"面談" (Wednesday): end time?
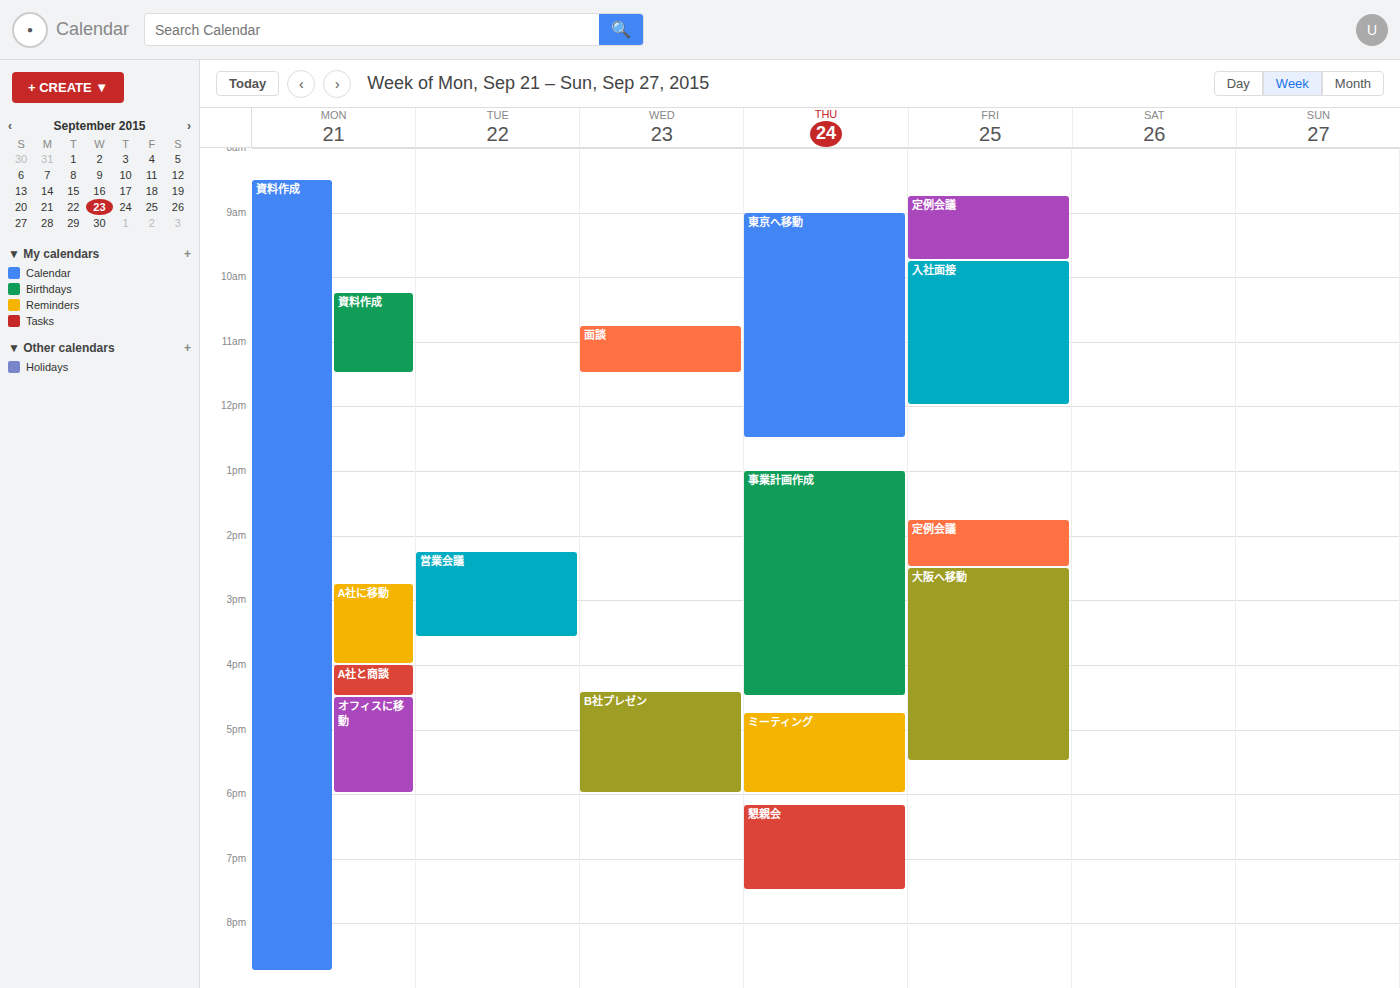
11:30 AM